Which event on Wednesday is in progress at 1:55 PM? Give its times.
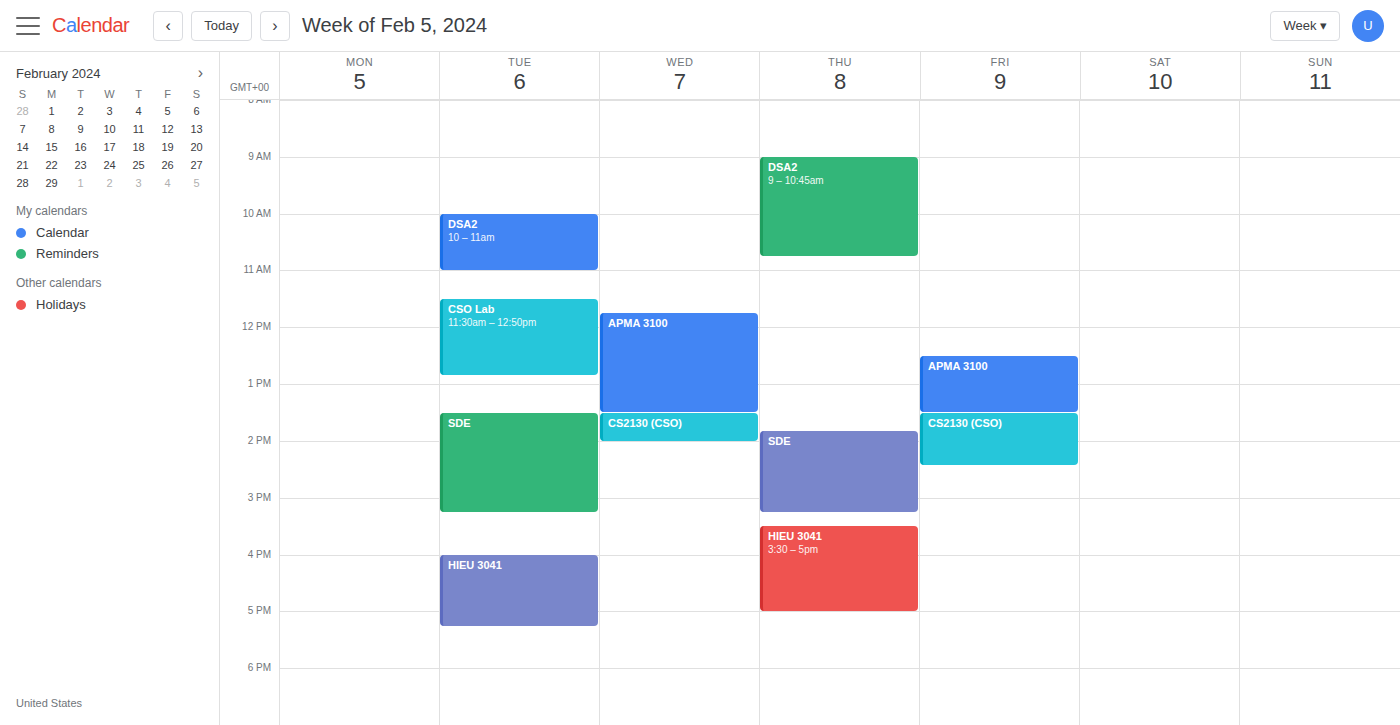
"CS2130 (CSO)", 1:30 PM to 2:00 PM